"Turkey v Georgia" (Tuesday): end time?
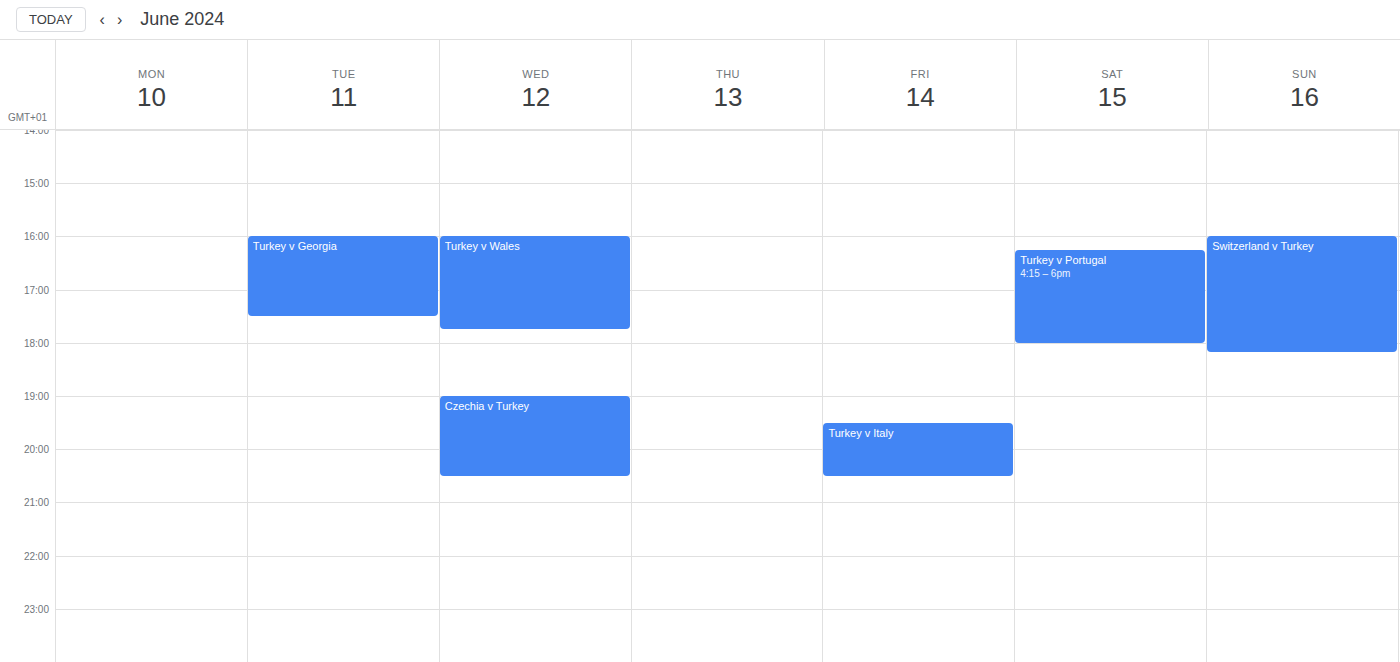
5:30 PM